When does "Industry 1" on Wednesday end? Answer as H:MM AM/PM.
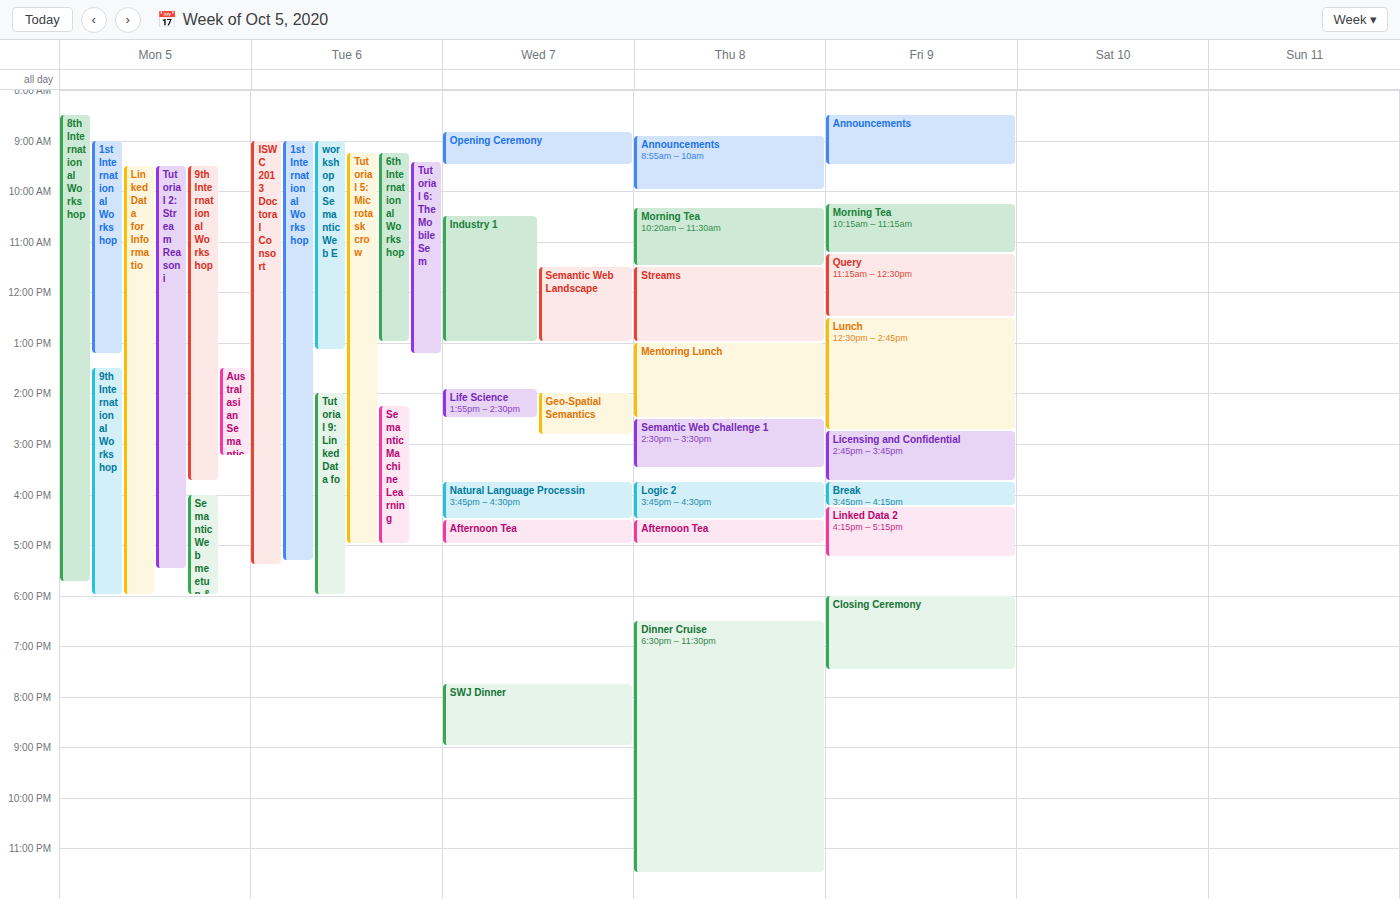
1:00 PM